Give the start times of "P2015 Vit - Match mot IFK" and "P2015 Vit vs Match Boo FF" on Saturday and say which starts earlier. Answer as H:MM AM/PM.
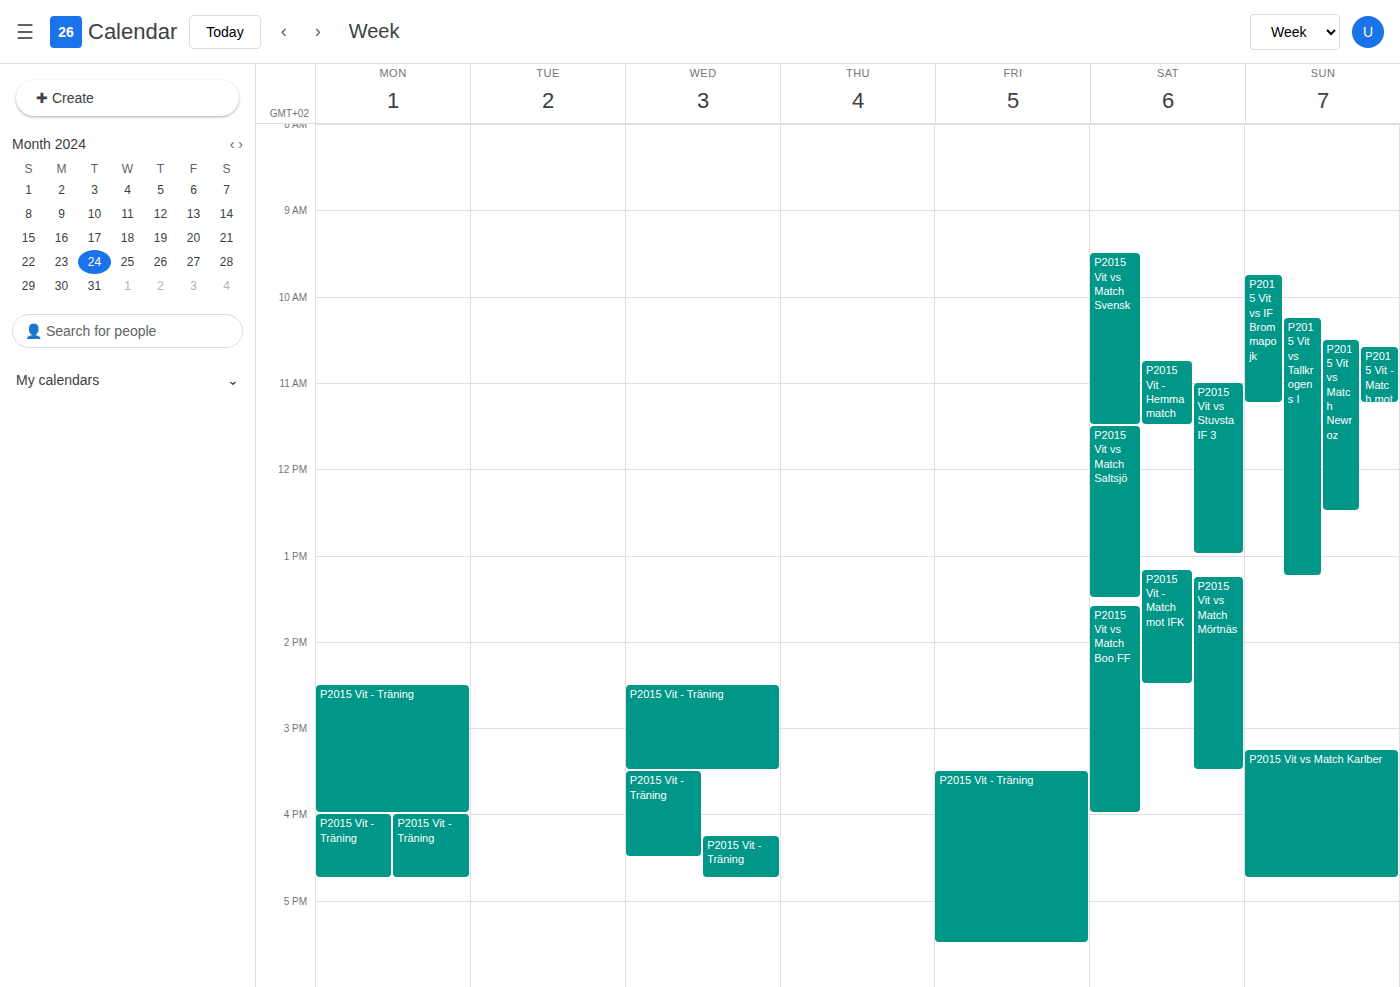
"P2015 Vit - Match mot IFK" 1:10 PM; "P2015 Vit vs Match Boo FF" 1:35 PM.